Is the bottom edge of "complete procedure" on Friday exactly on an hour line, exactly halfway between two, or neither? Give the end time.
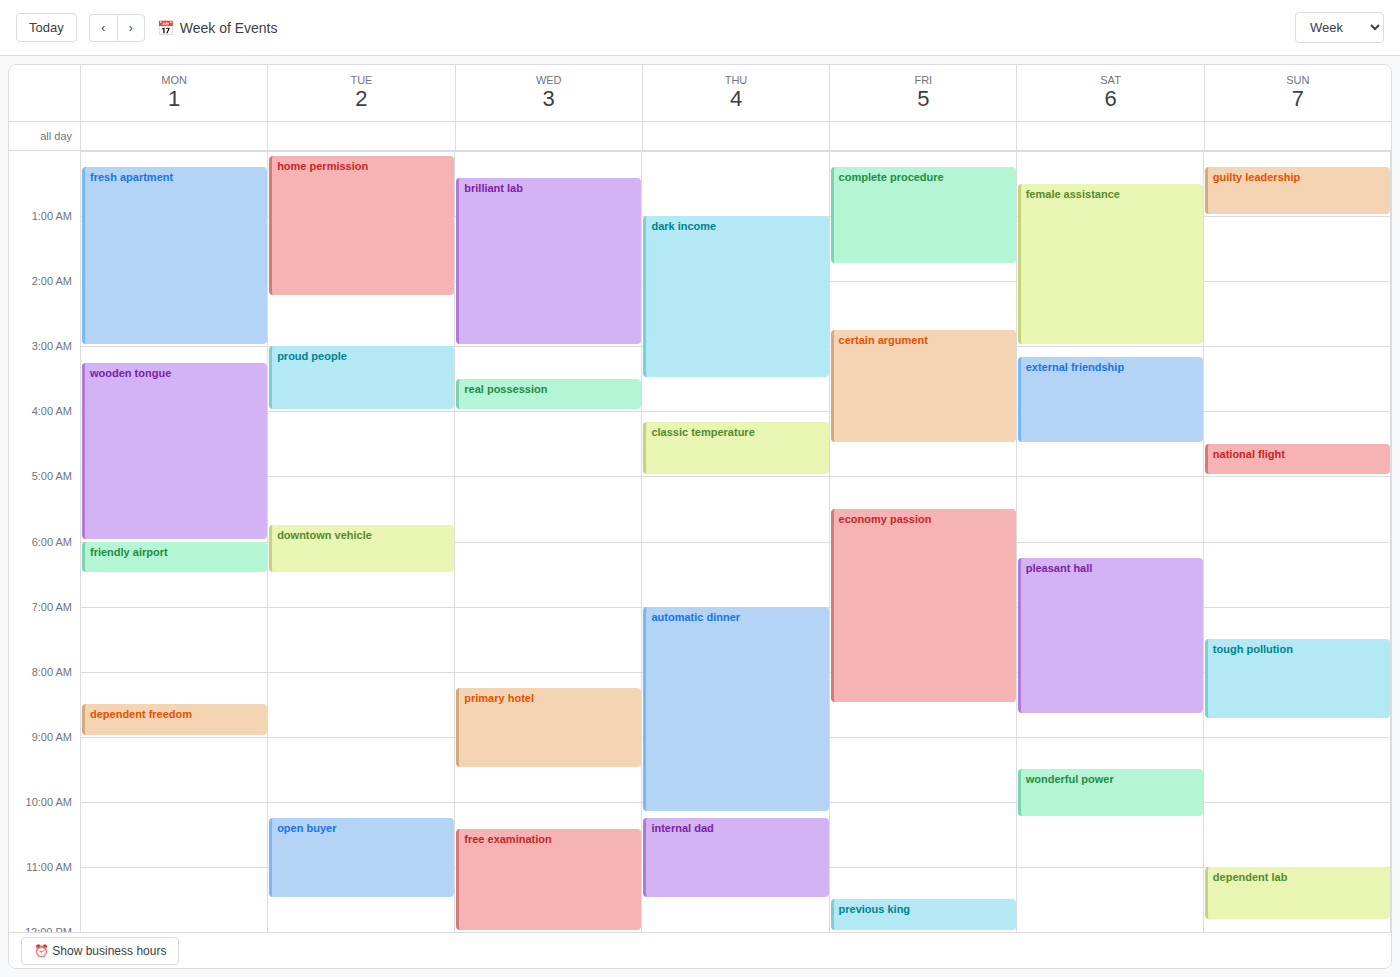
1:45 AM -- neither: three quarters of the way from the 1 AM line to the 2 AM line.